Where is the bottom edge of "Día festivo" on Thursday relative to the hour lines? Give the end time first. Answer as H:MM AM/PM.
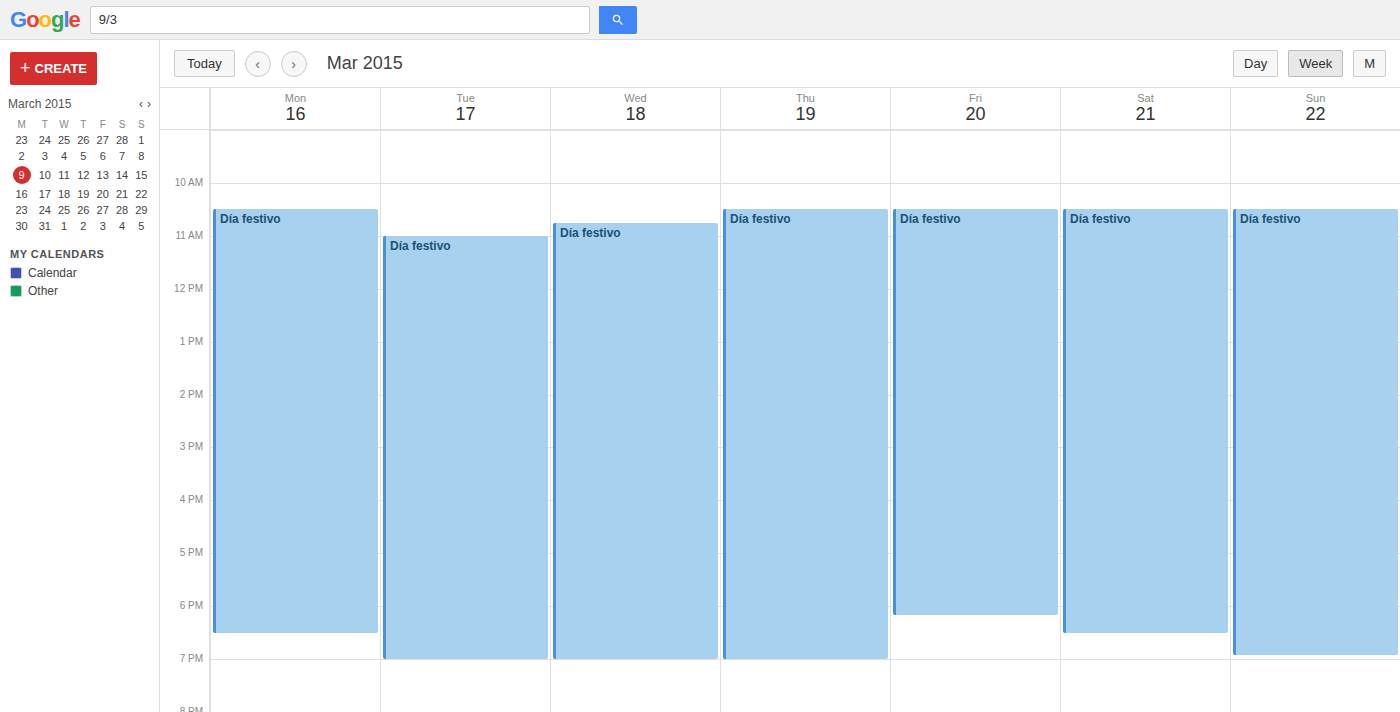
7:00 PM -- exactly on the 7 PM line.